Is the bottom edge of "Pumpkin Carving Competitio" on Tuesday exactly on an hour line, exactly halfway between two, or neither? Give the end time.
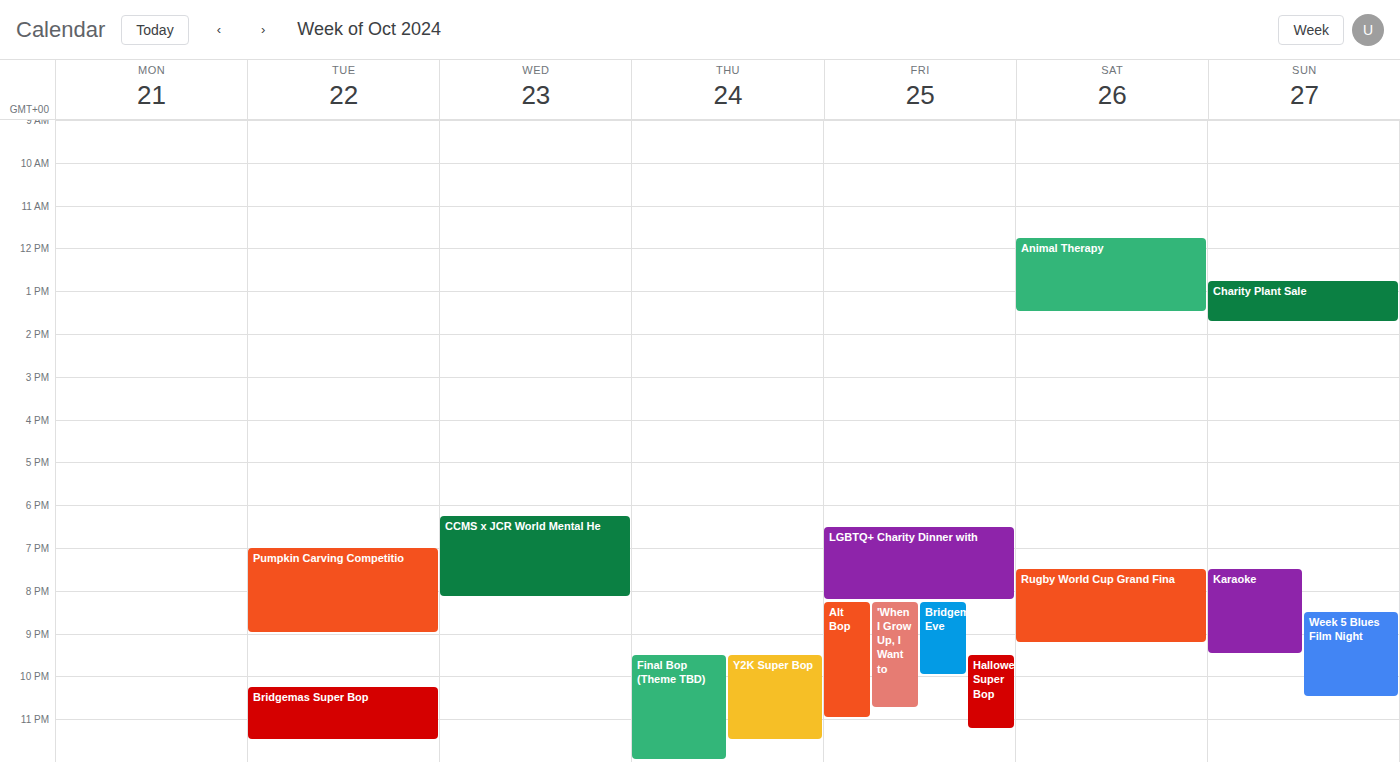
9:00 PM -- exactly on the 9 PM line.